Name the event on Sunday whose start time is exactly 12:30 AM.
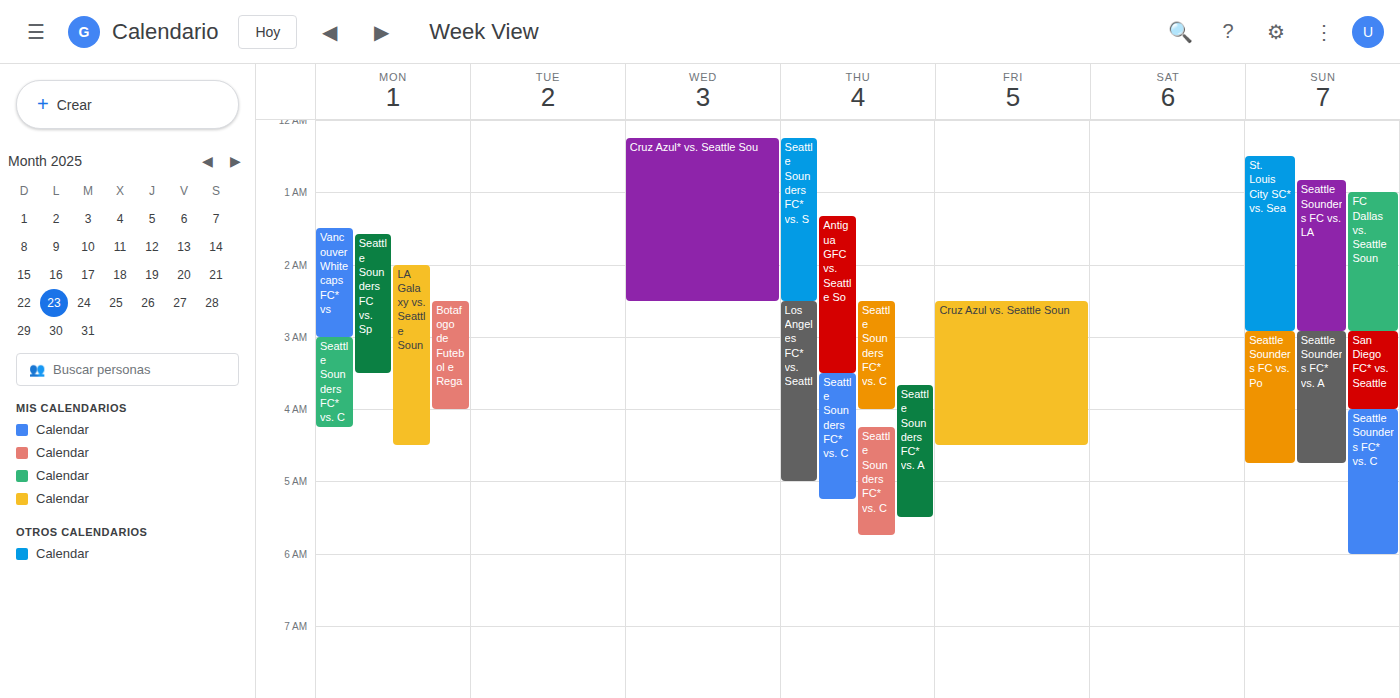
"St. Louis City SC* vs. Sea"